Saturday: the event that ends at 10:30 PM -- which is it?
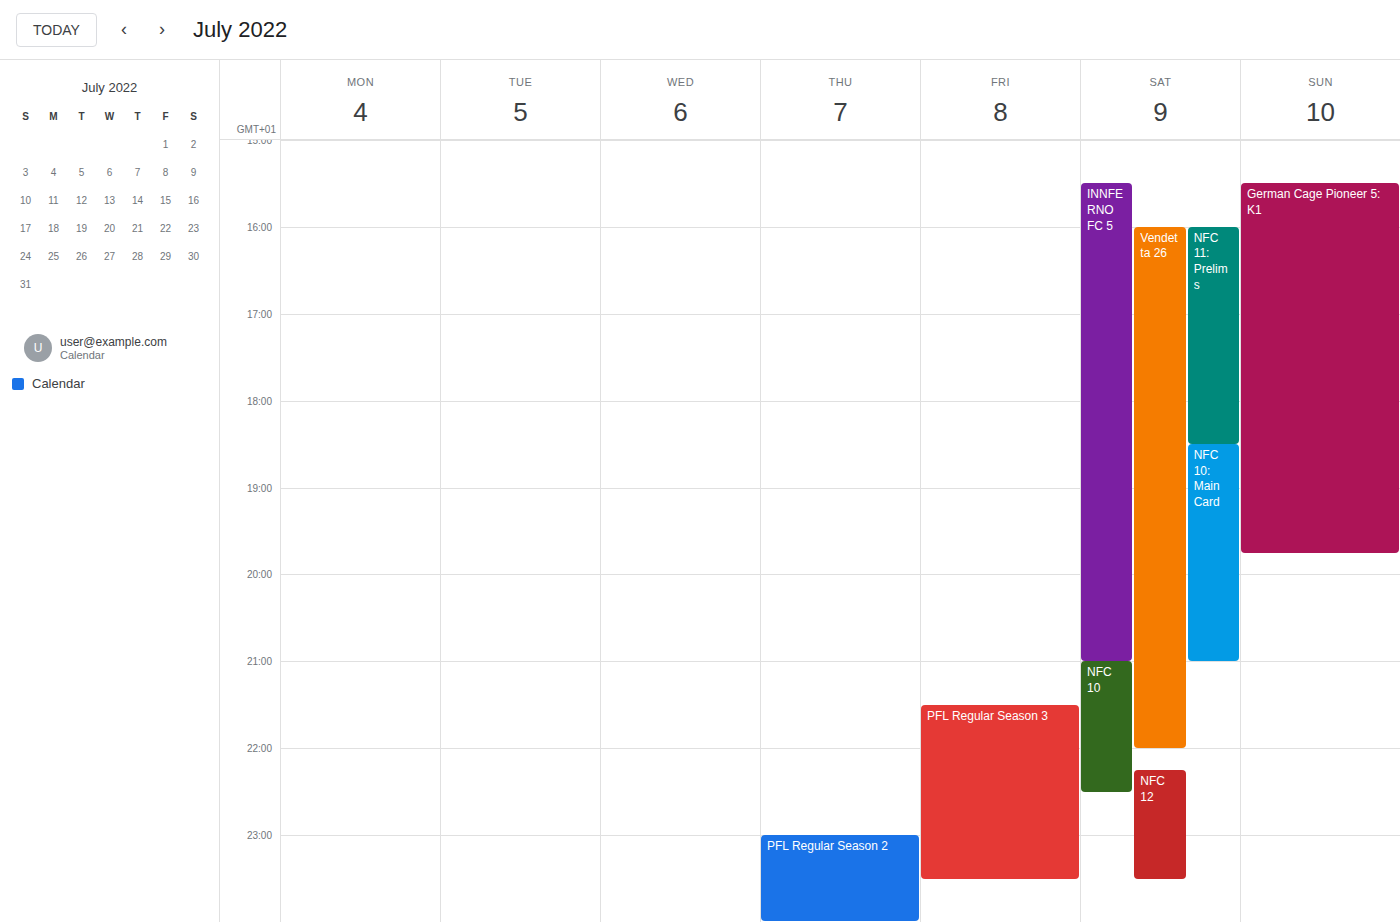
"NFC 10"